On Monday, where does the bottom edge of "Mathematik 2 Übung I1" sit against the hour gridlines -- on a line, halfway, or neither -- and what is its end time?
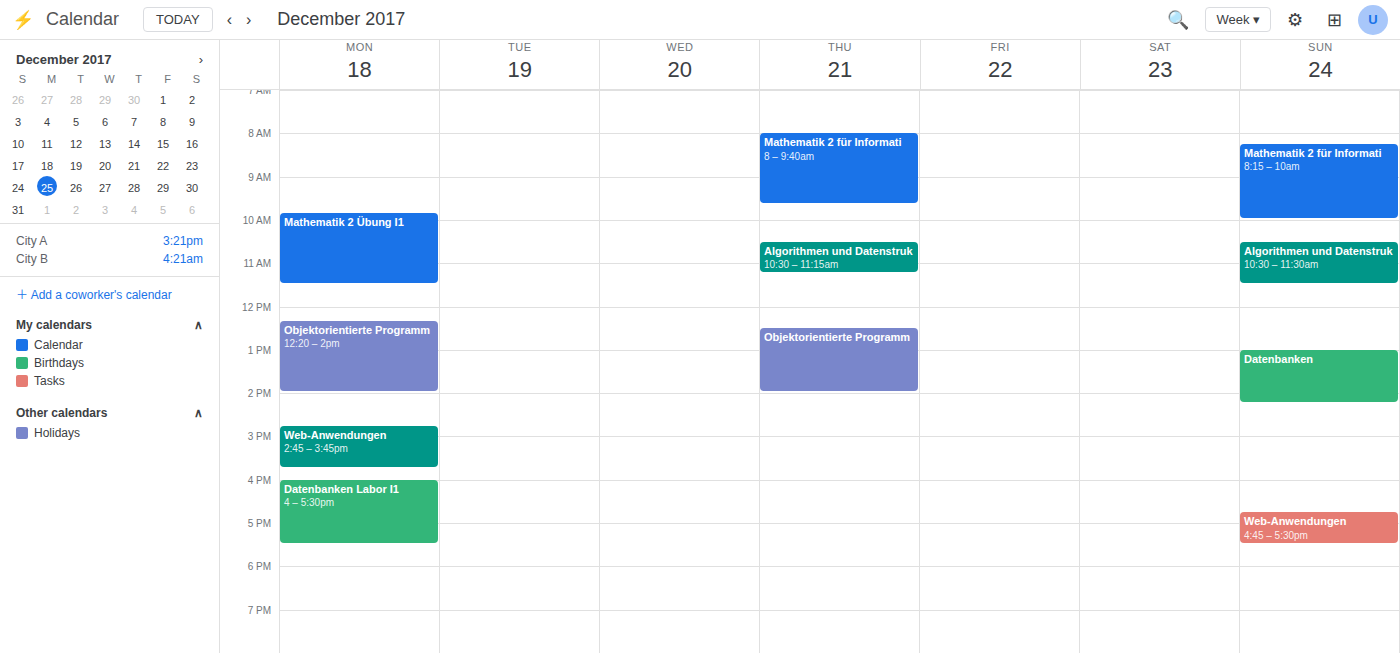
11:30 AM -- halfway between the 11 AM and 12 PM lines.